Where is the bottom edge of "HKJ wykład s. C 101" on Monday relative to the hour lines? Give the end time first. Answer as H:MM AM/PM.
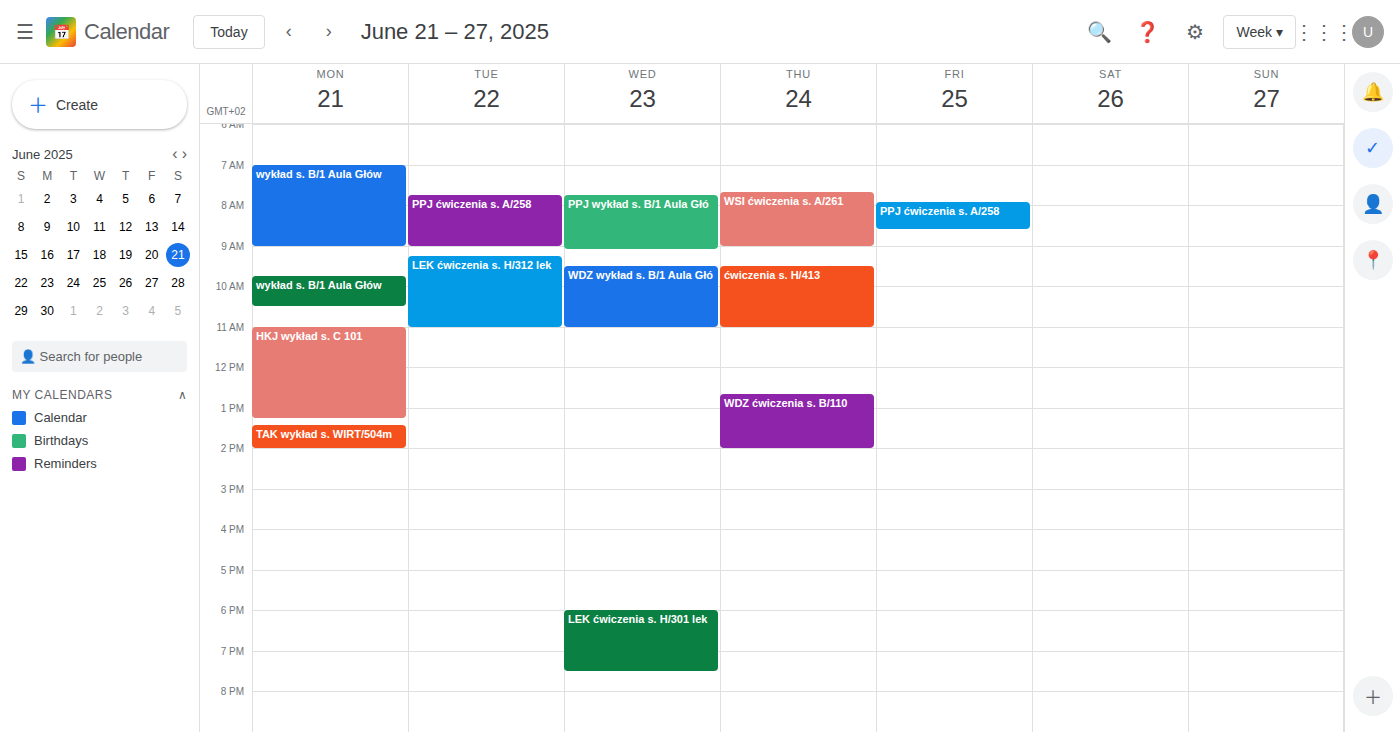
1:15 PM -- neither: a quarter of the way from the 1 PM line to the 2 PM line.